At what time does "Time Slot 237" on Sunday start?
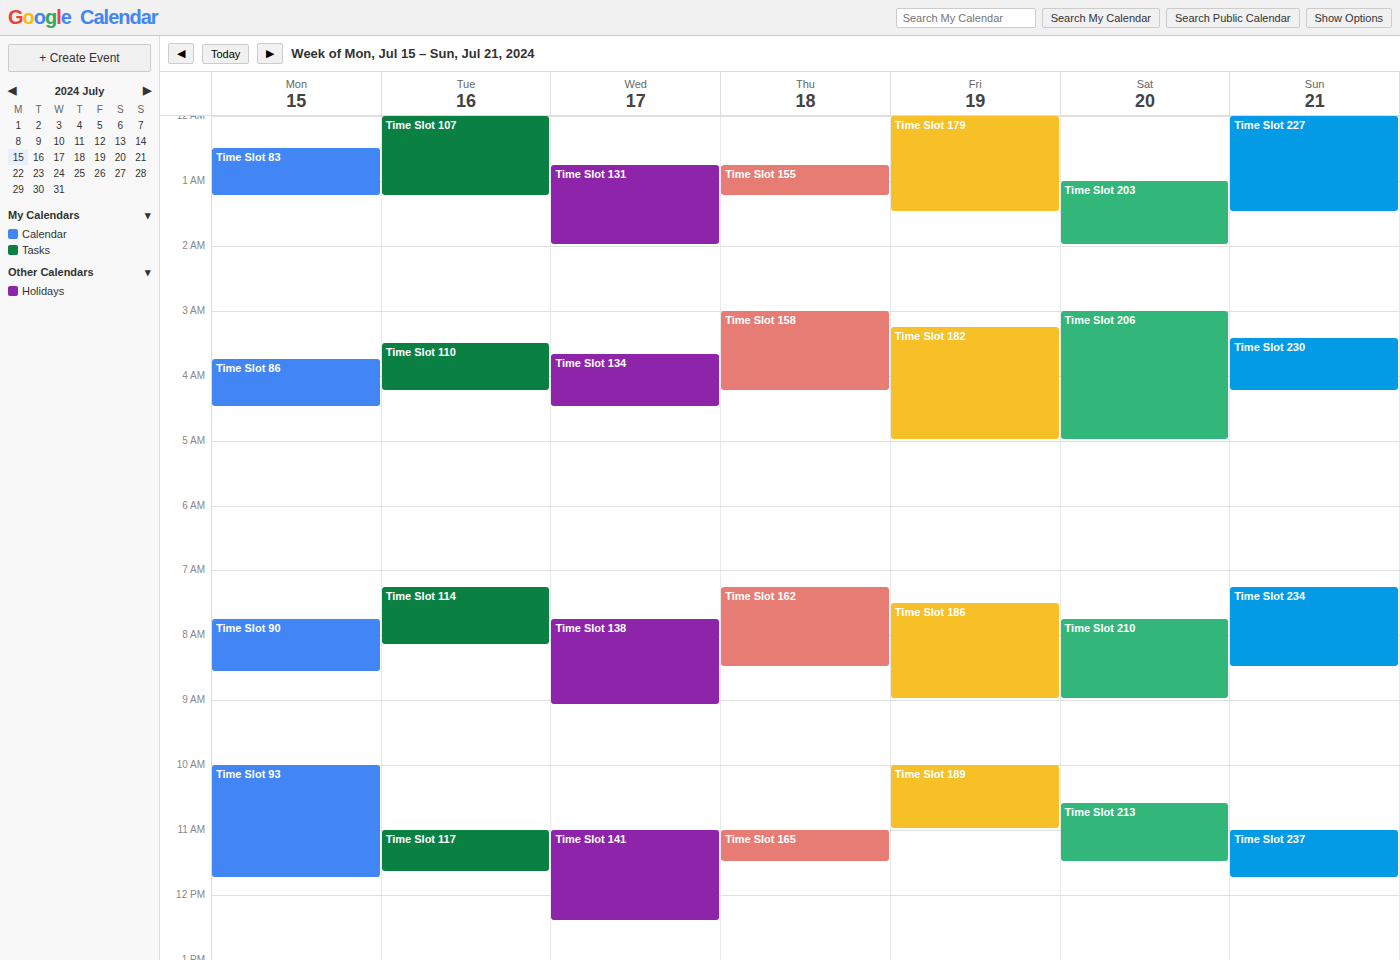
11:00 AM